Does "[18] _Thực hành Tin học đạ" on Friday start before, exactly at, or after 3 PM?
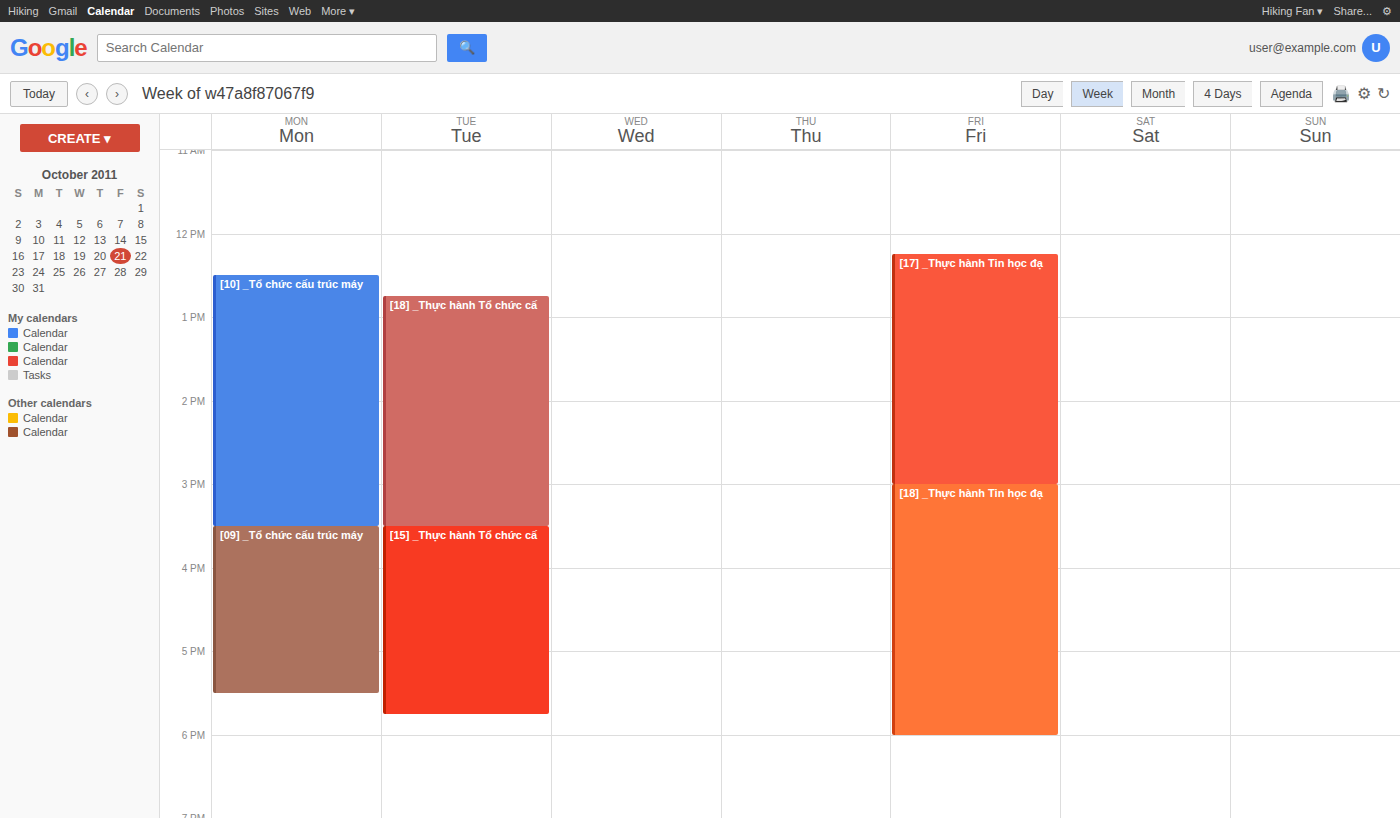
3:00 PM -- exactly at 3 PM, on the 3 PM line.